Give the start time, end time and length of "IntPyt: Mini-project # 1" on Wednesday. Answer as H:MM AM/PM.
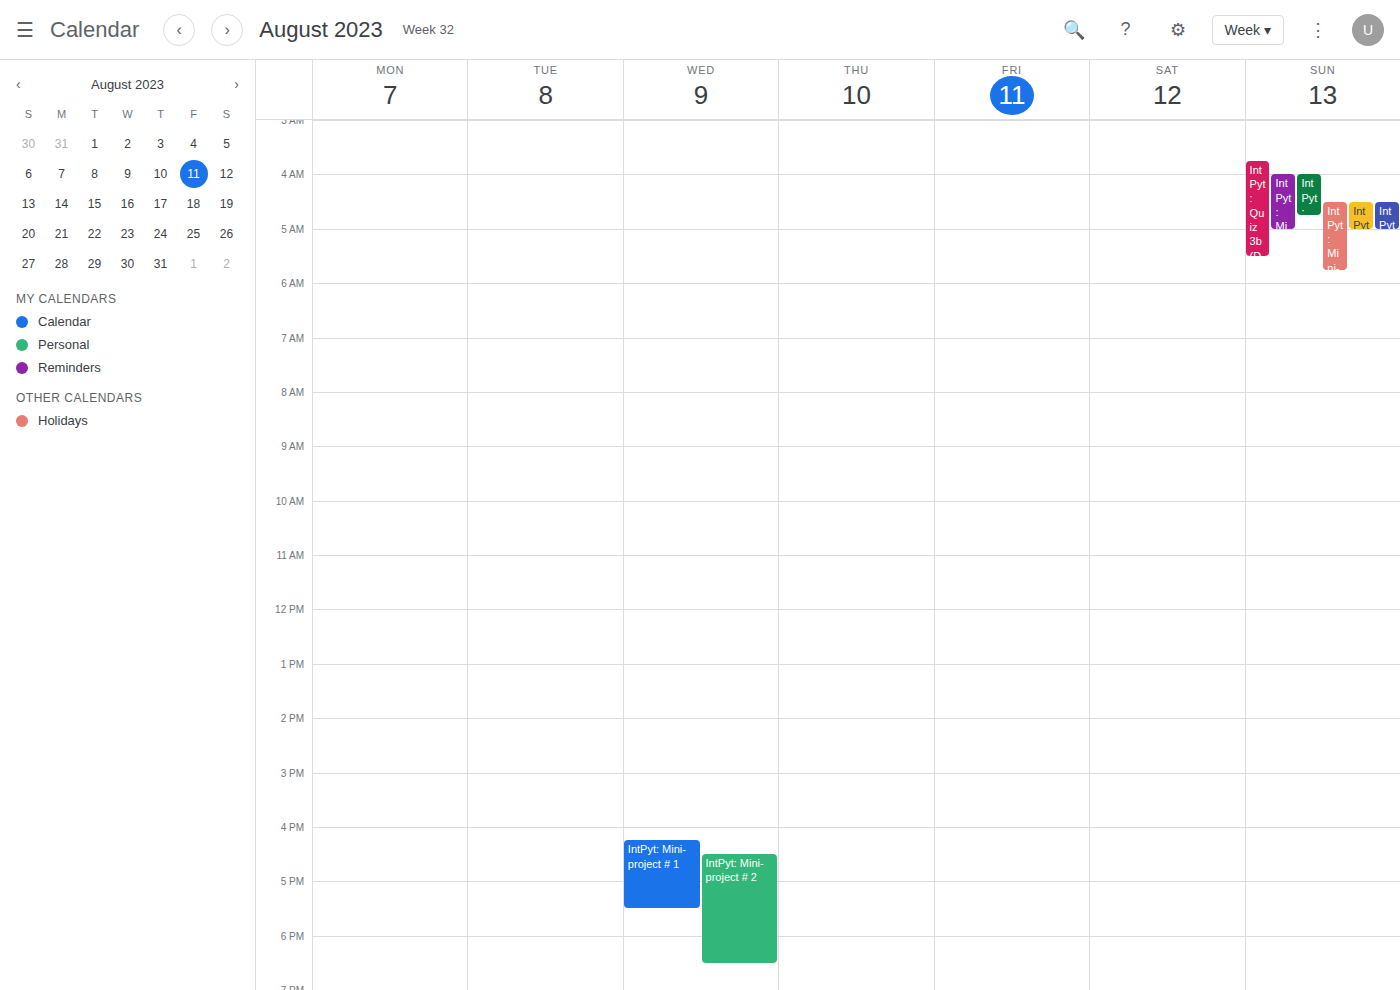
4:15 PM to 5:30 PM, 1 hour 15 minutes